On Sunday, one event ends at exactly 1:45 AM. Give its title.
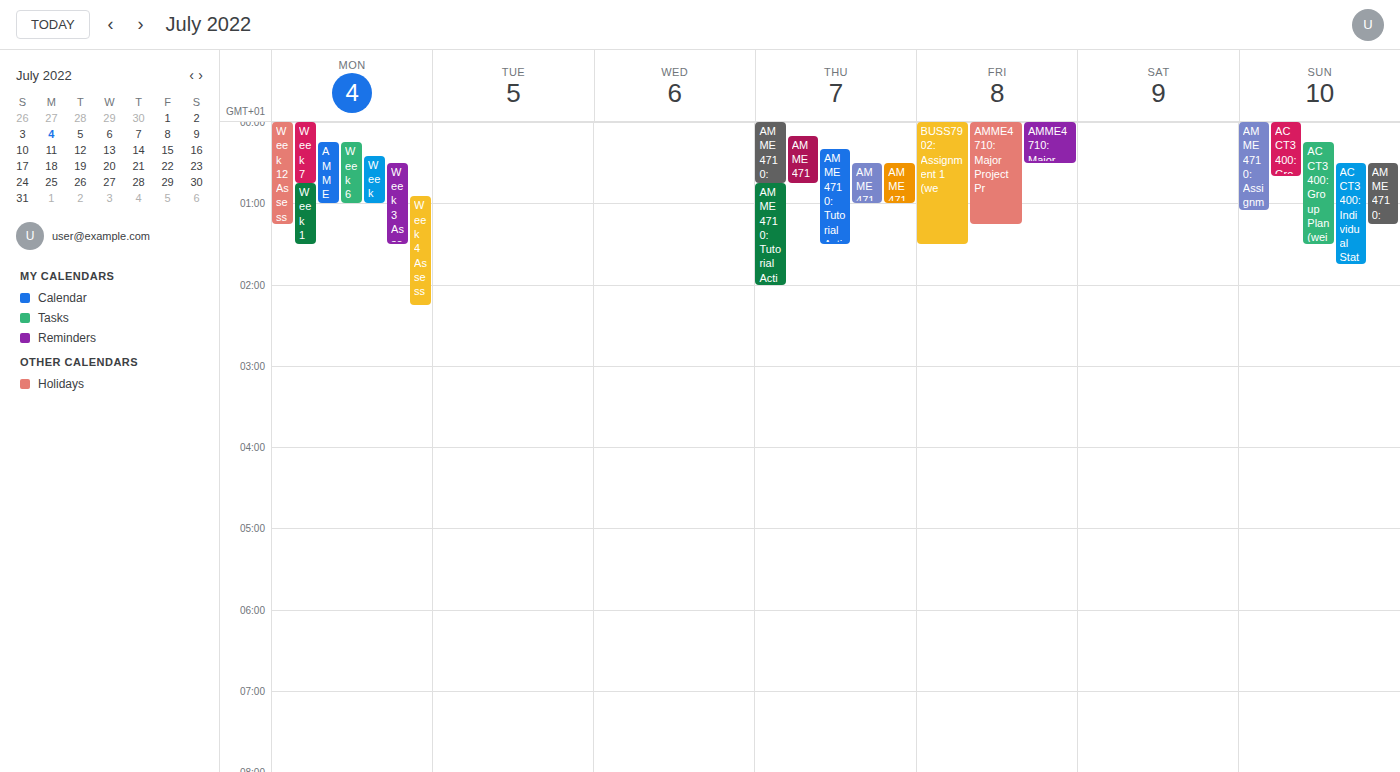
"ACCT3400: Individual State"